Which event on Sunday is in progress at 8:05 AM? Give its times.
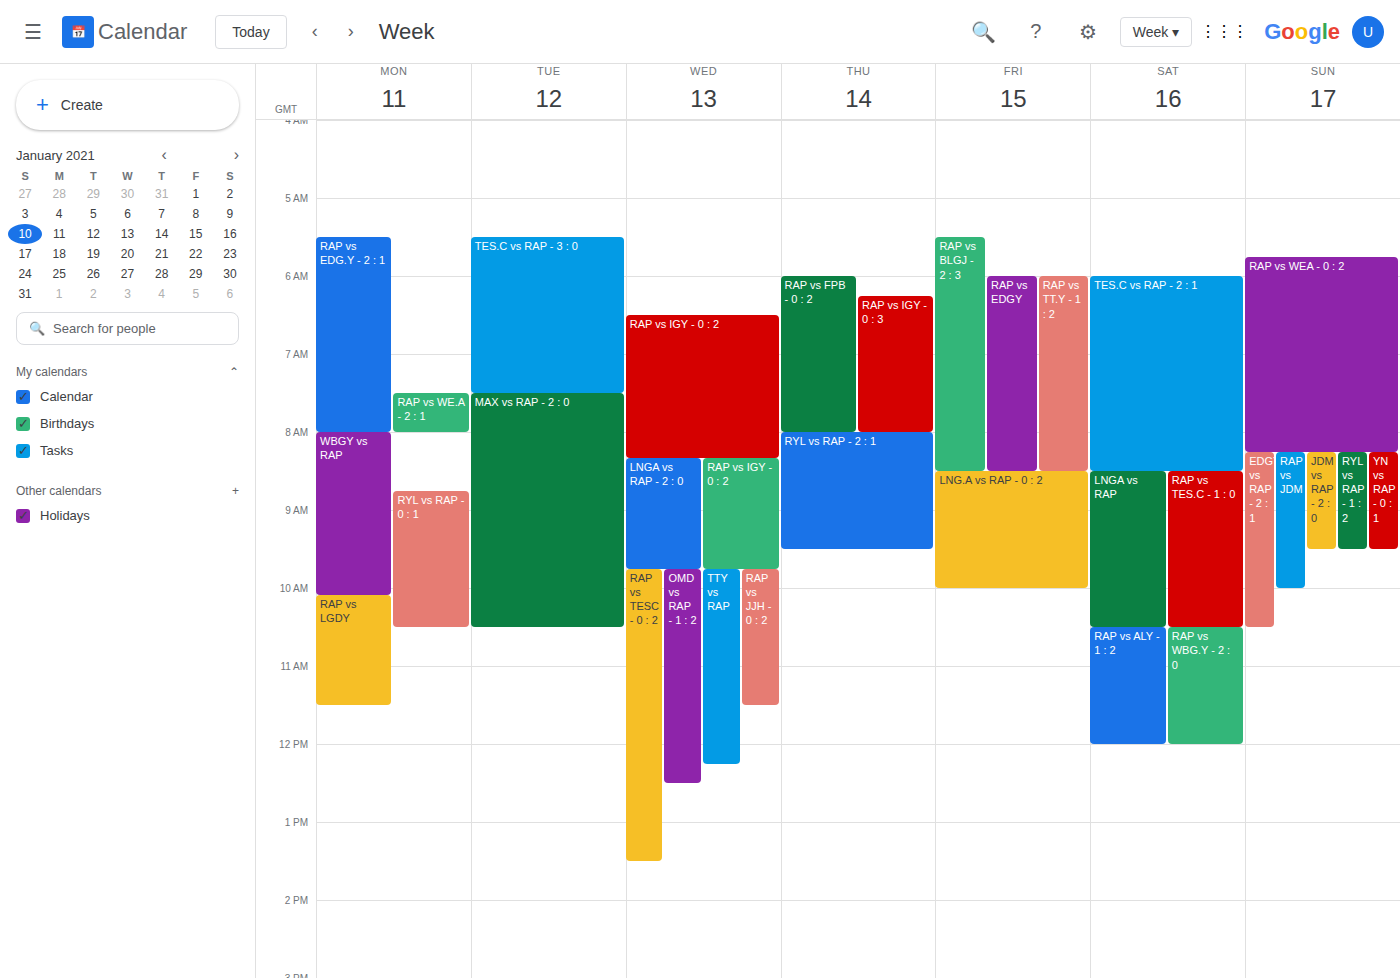
"RAP vs WEA - 0 : 2", 5:45 AM to 8:15 AM